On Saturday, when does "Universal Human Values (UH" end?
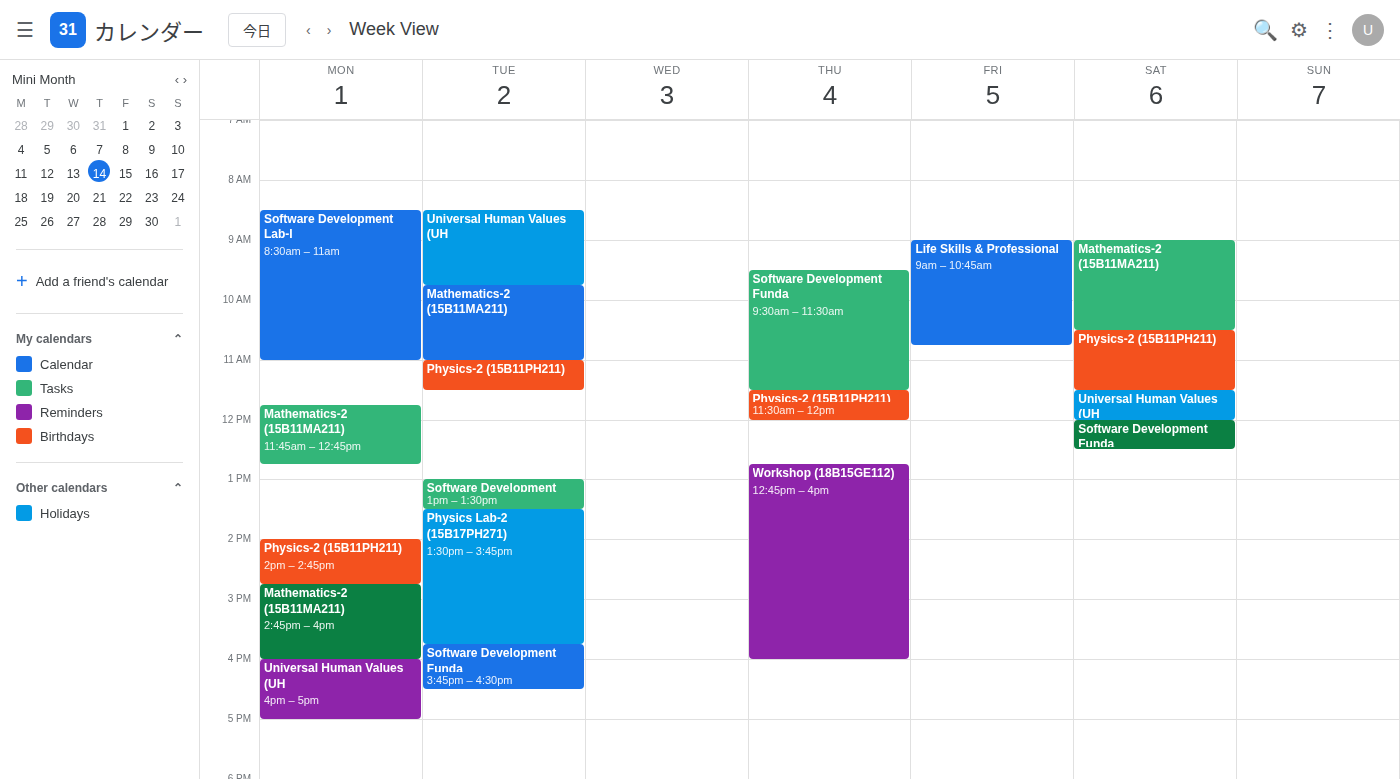
12:00 PM